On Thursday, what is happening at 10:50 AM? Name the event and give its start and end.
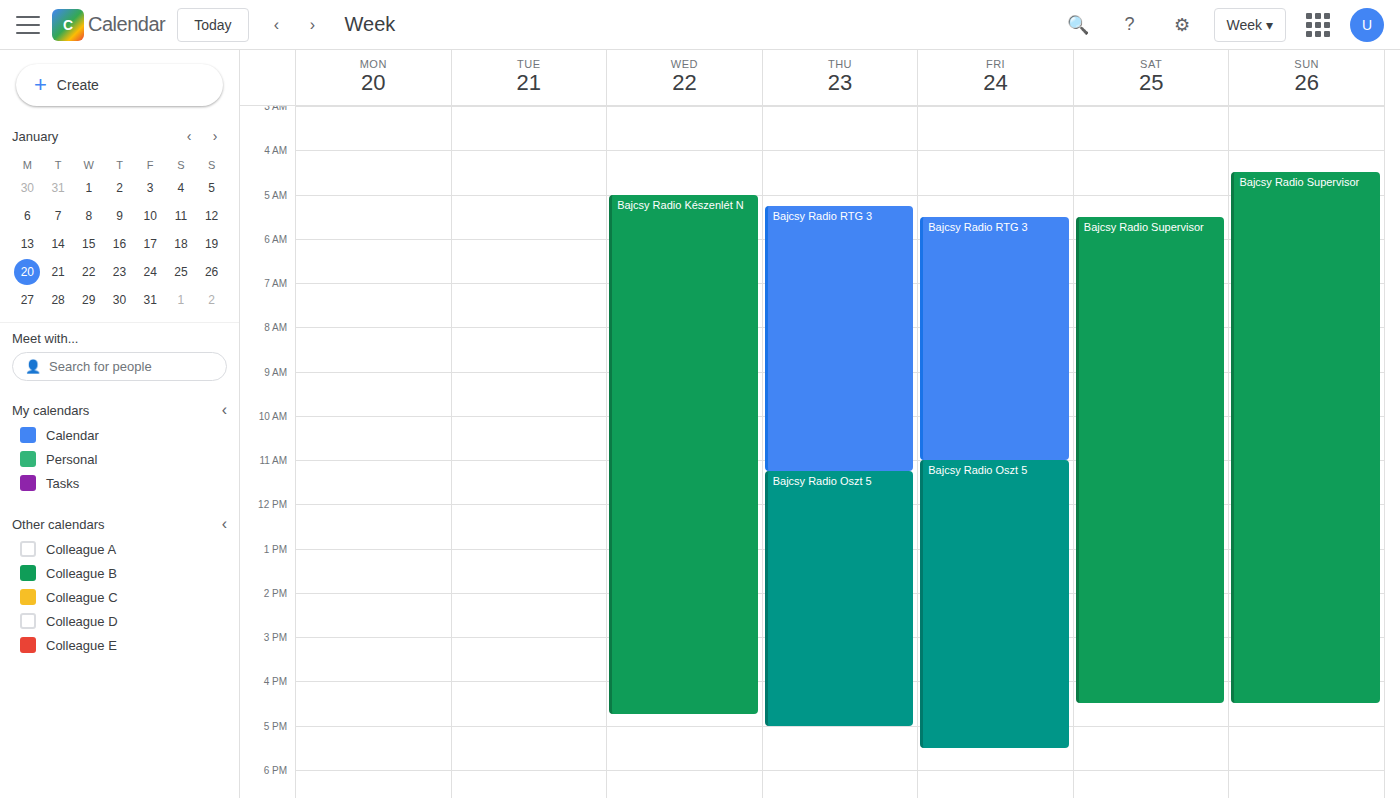
"Bajcsy Radio RTG 3", 5:15 AM to 11:15 AM